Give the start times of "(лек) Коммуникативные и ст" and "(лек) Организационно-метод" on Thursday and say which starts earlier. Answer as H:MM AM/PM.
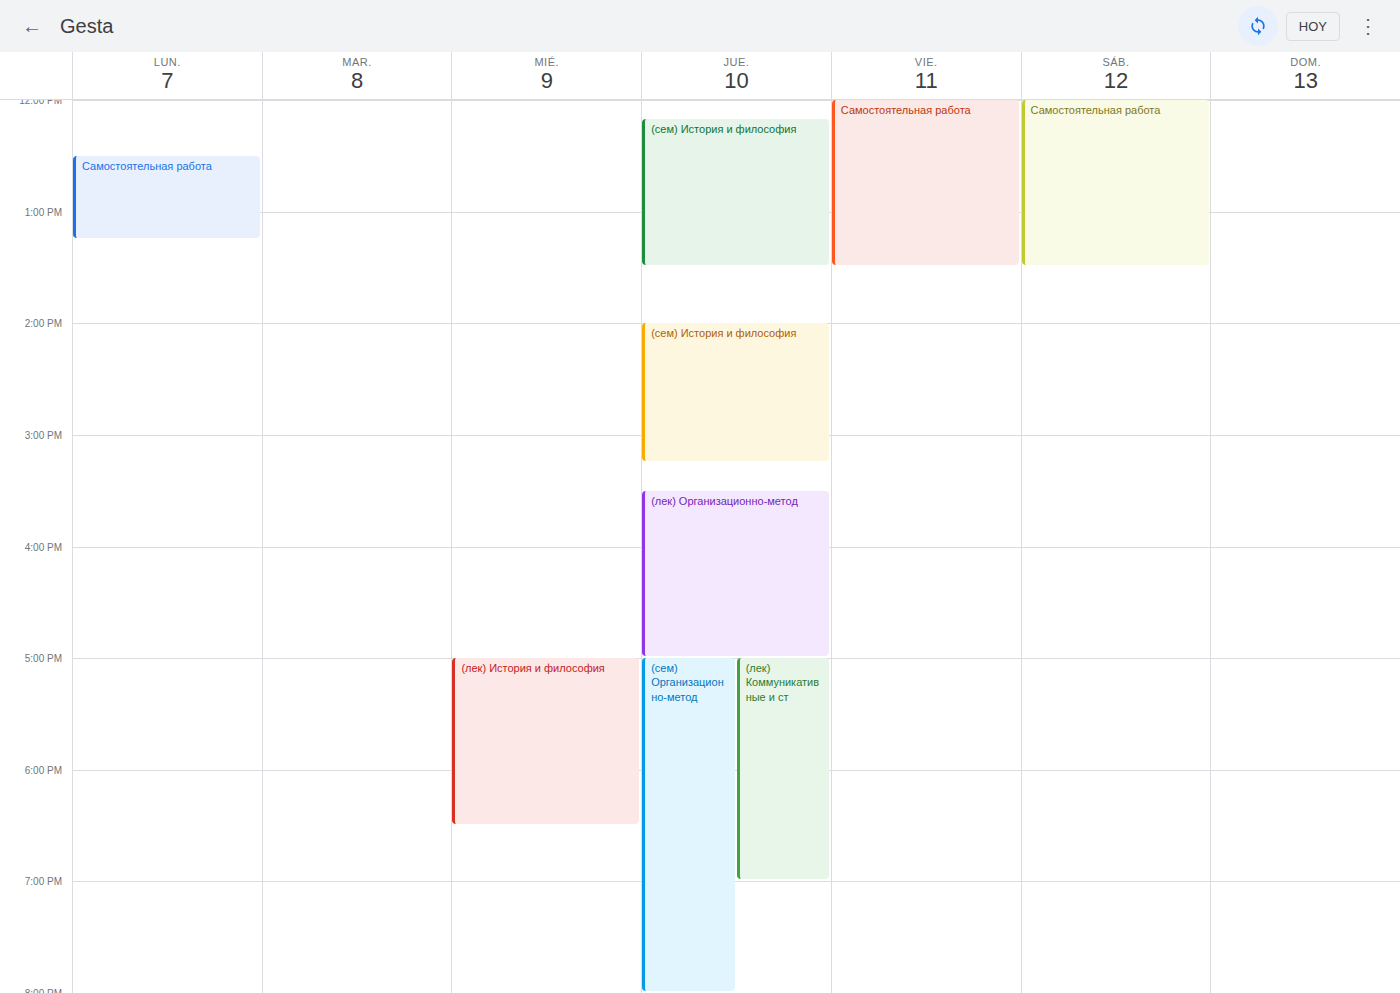
"(лек) Организационно-метод" 3:30 PM; "(лек) Коммуникативные и ст" 5:00 PM.